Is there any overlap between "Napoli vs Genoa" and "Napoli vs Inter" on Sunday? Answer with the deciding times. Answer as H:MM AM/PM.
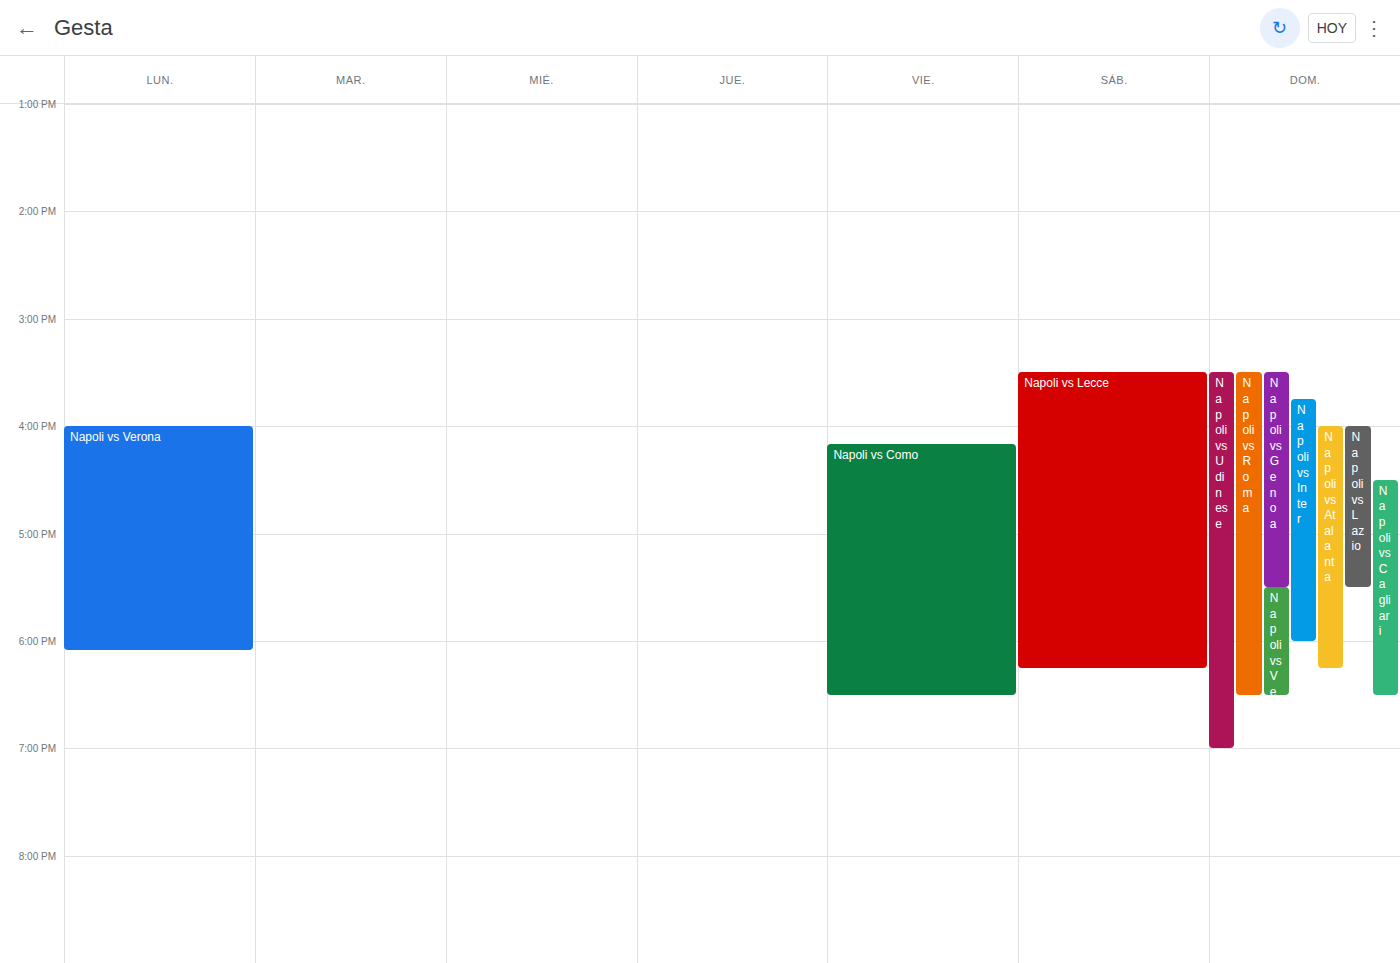
"Napoli vs Inter" starts at 3:45 PM, before "Napoli vs Genoa" ends at 5:30 PM -- they overlap.